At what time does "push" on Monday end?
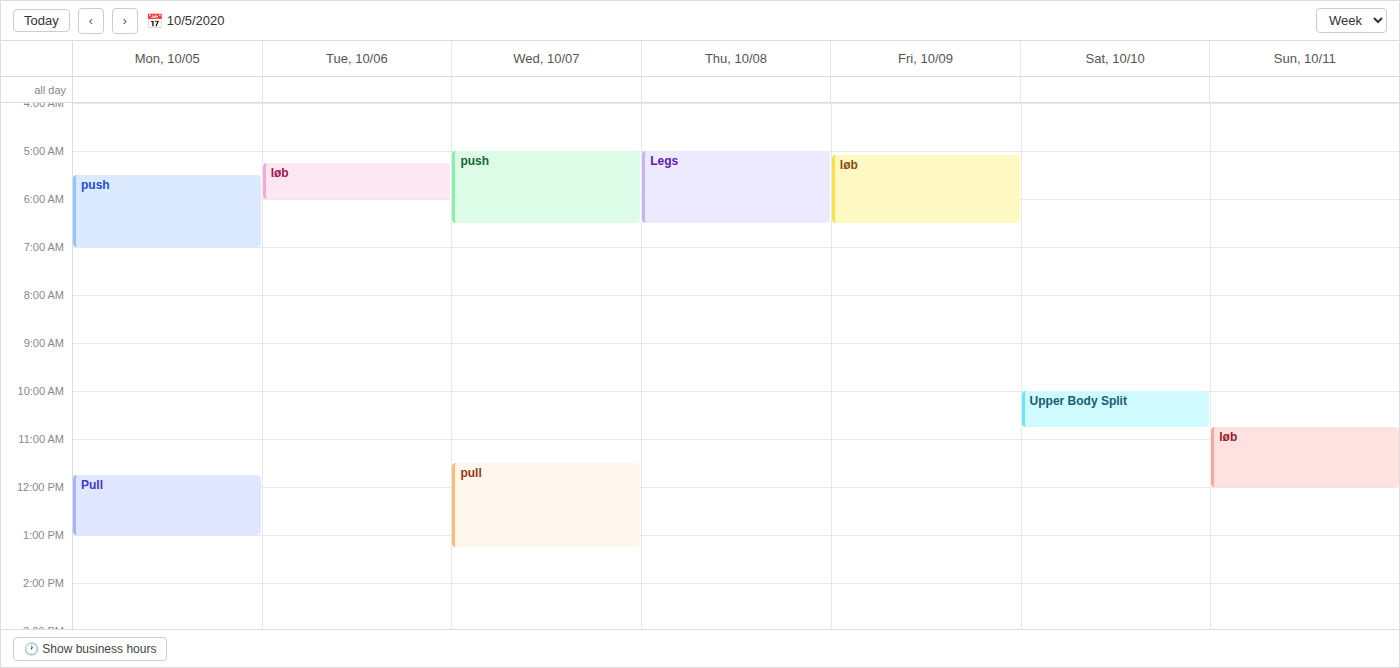
7:00 AM